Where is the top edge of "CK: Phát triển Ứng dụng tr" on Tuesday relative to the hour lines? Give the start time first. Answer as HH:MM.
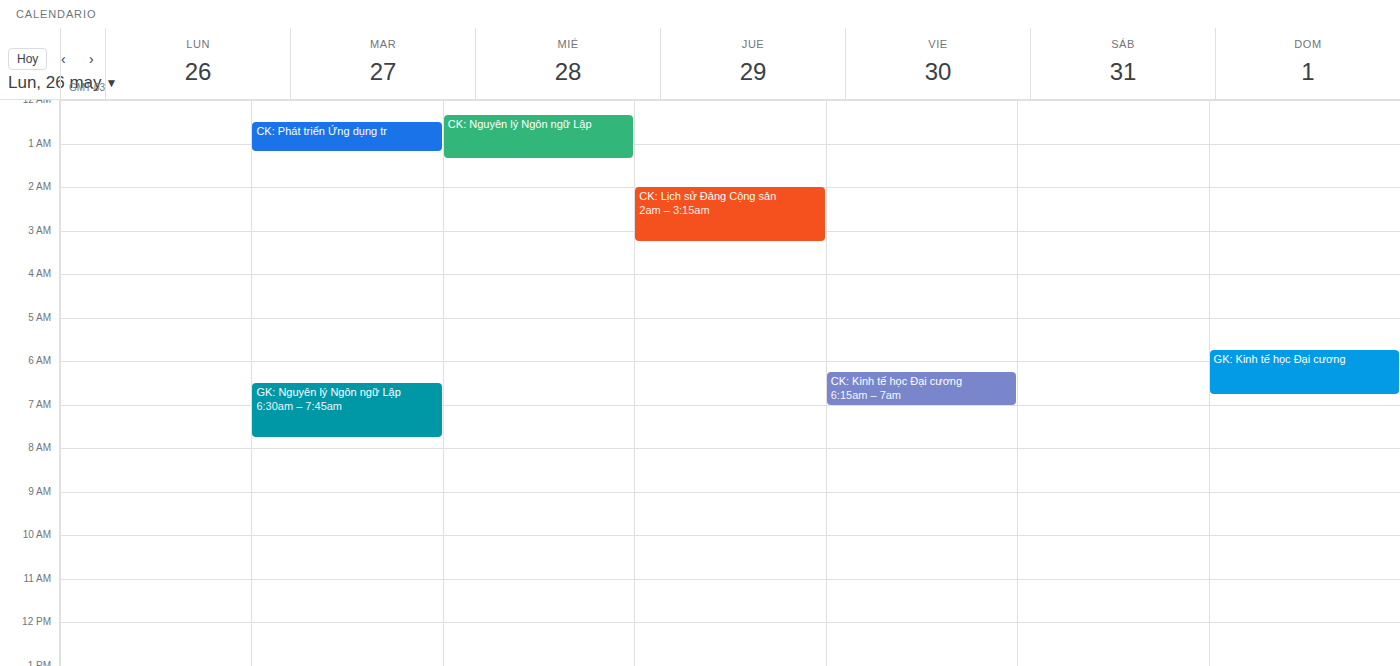
00:30 -- halfway between the 00:00 and 01:00 lines.